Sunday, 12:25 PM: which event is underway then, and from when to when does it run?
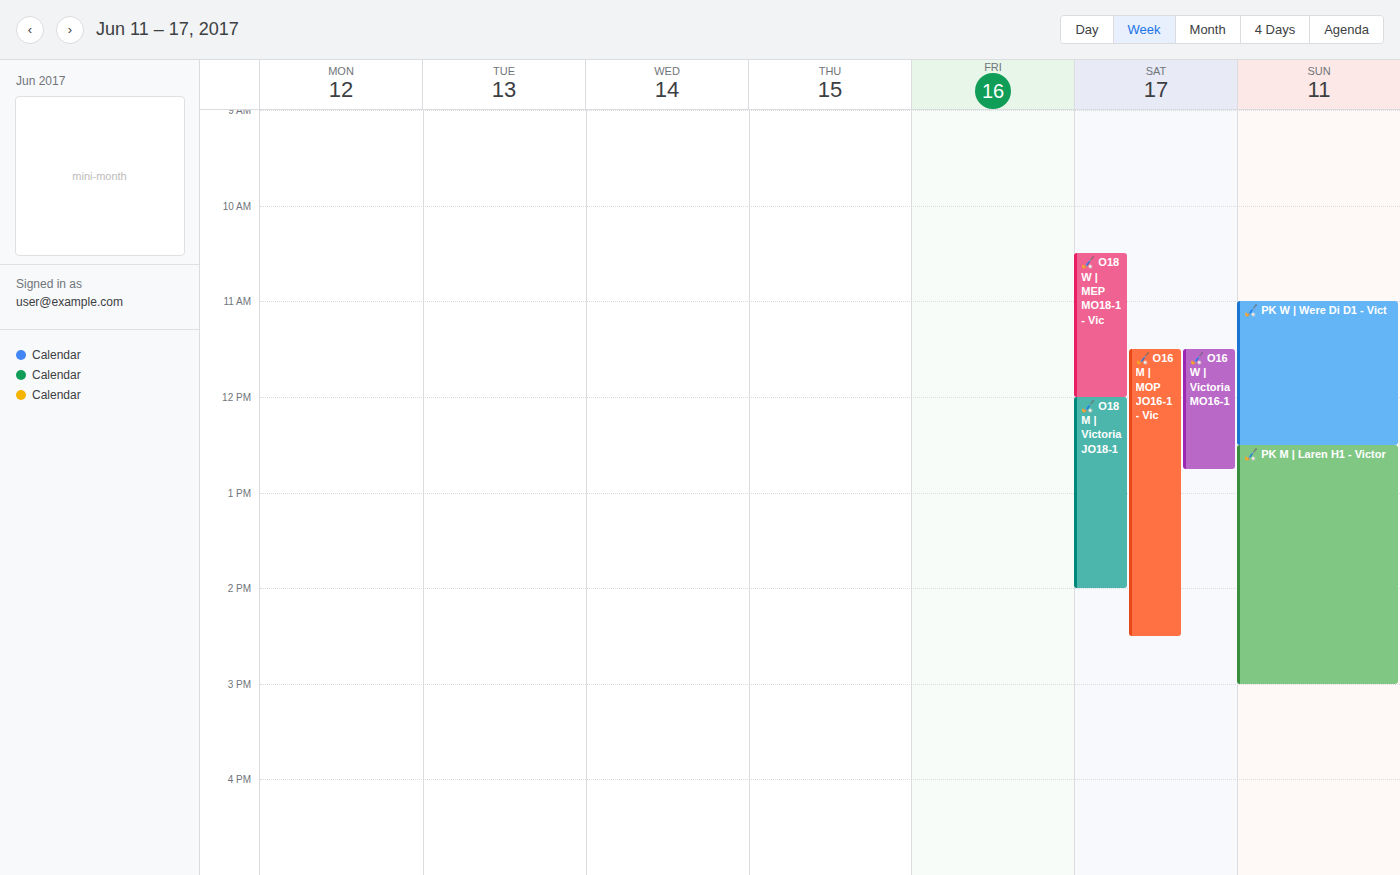
"🏑 PK W | Were Di D1 - Vict", 11:00 AM to 12:30 PM